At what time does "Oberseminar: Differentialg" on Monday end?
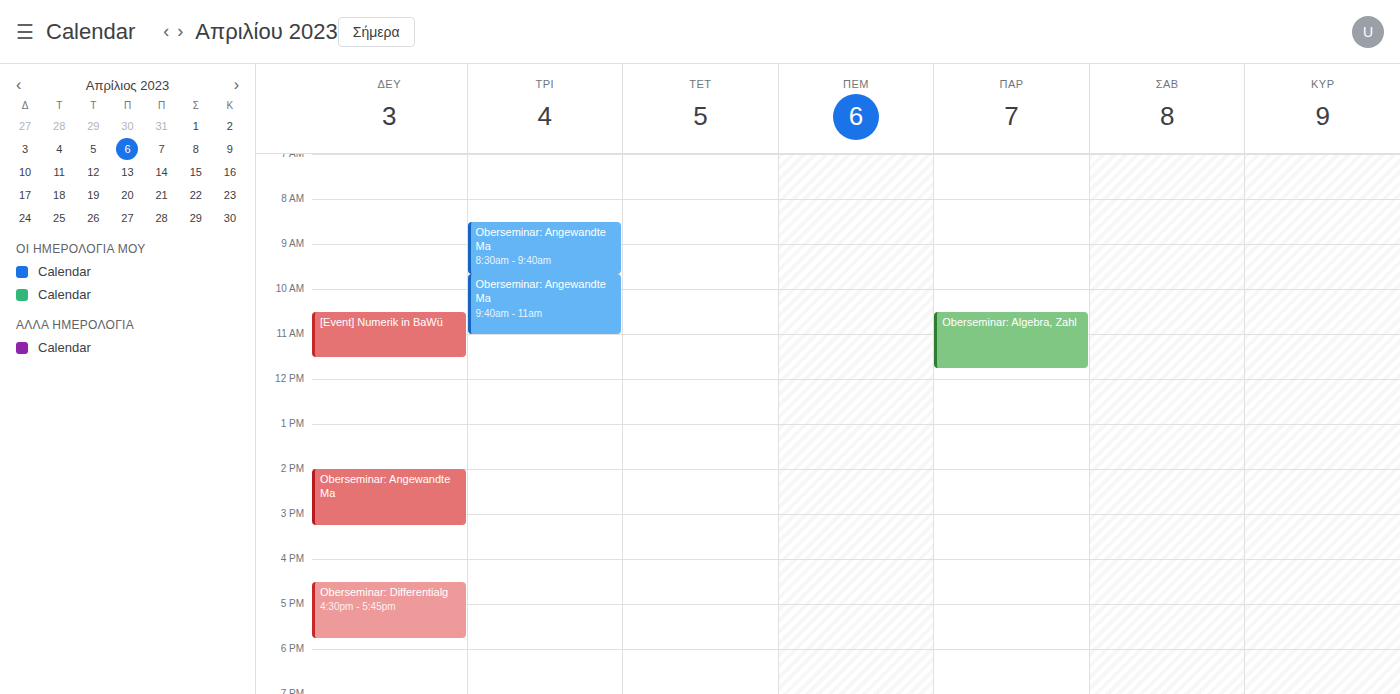
5:45 PM